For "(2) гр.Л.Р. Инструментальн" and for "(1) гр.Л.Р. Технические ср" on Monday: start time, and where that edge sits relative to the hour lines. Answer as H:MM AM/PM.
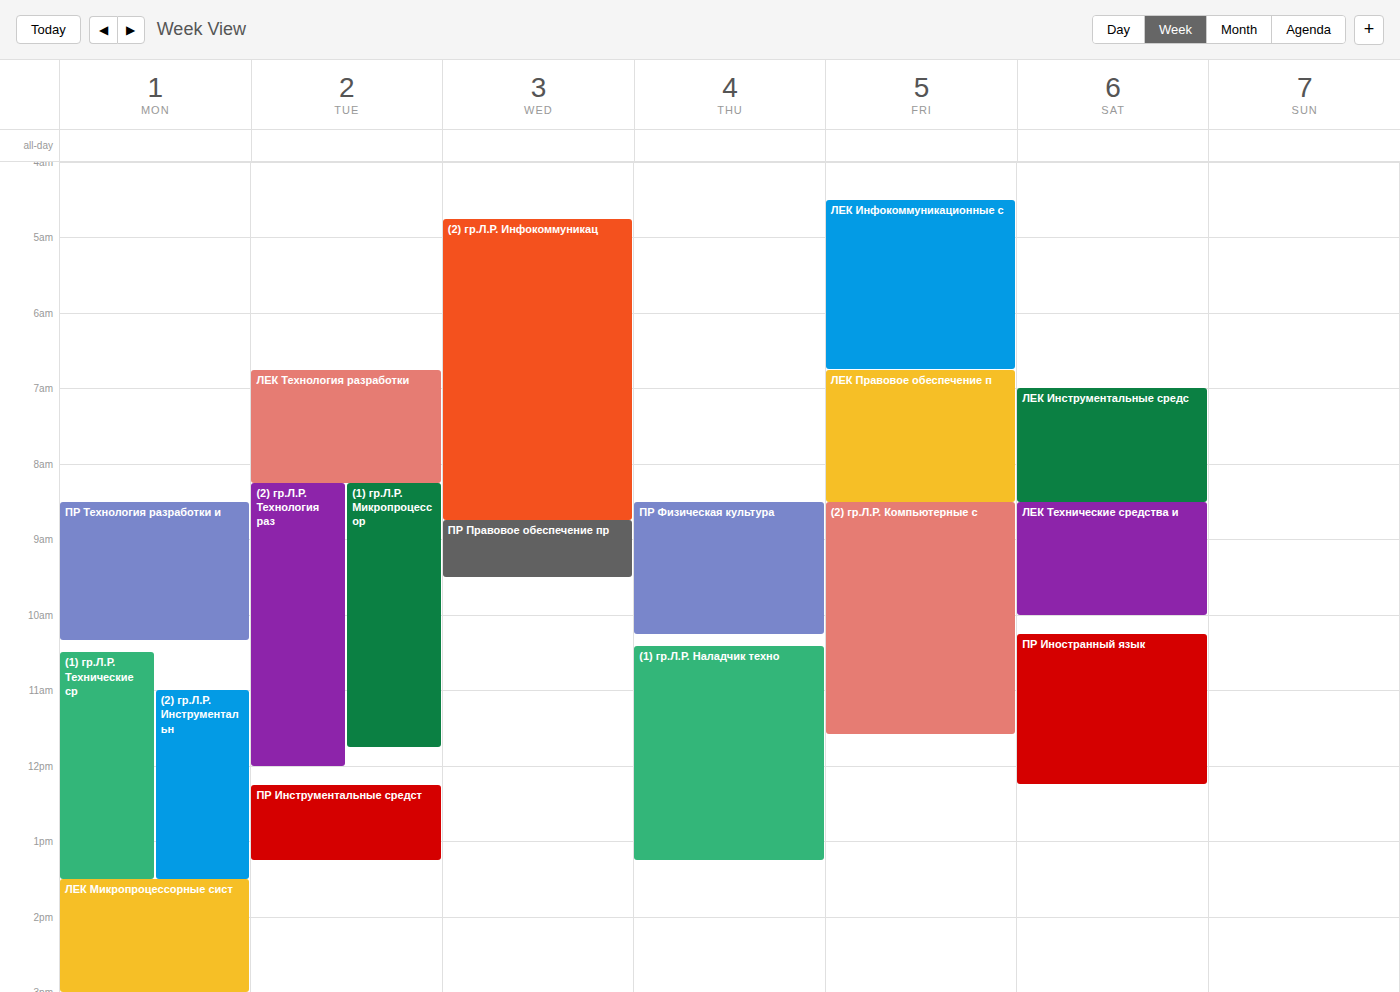
"(2) гр.Л.Р. Инструментальн": 11:00 AM, exactly on the 11 AM line. "(1) гр.Л.Р. Технические ср": 10:30 AM, halfway between the 10 AM and 11 AM lines.